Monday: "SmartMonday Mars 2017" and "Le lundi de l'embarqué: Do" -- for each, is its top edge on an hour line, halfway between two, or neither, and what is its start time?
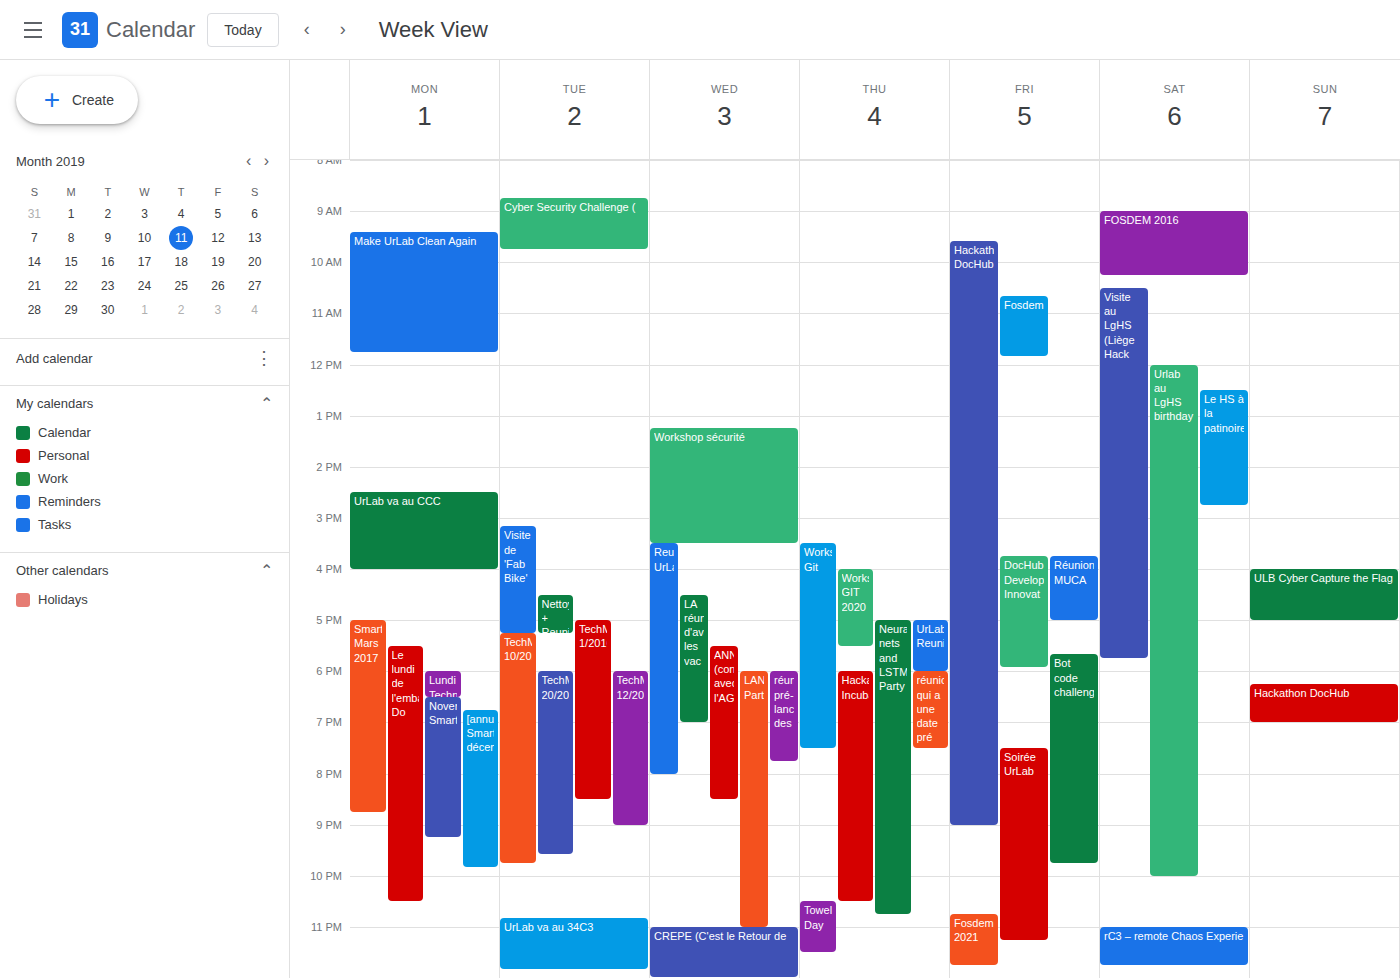
"SmartMonday Mars 2017": 5:00 PM, exactly on the 5 PM line. "Le lundi de l'embarqué: Do": 5:30 PM, halfway between the 5 PM and 6 PM lines.